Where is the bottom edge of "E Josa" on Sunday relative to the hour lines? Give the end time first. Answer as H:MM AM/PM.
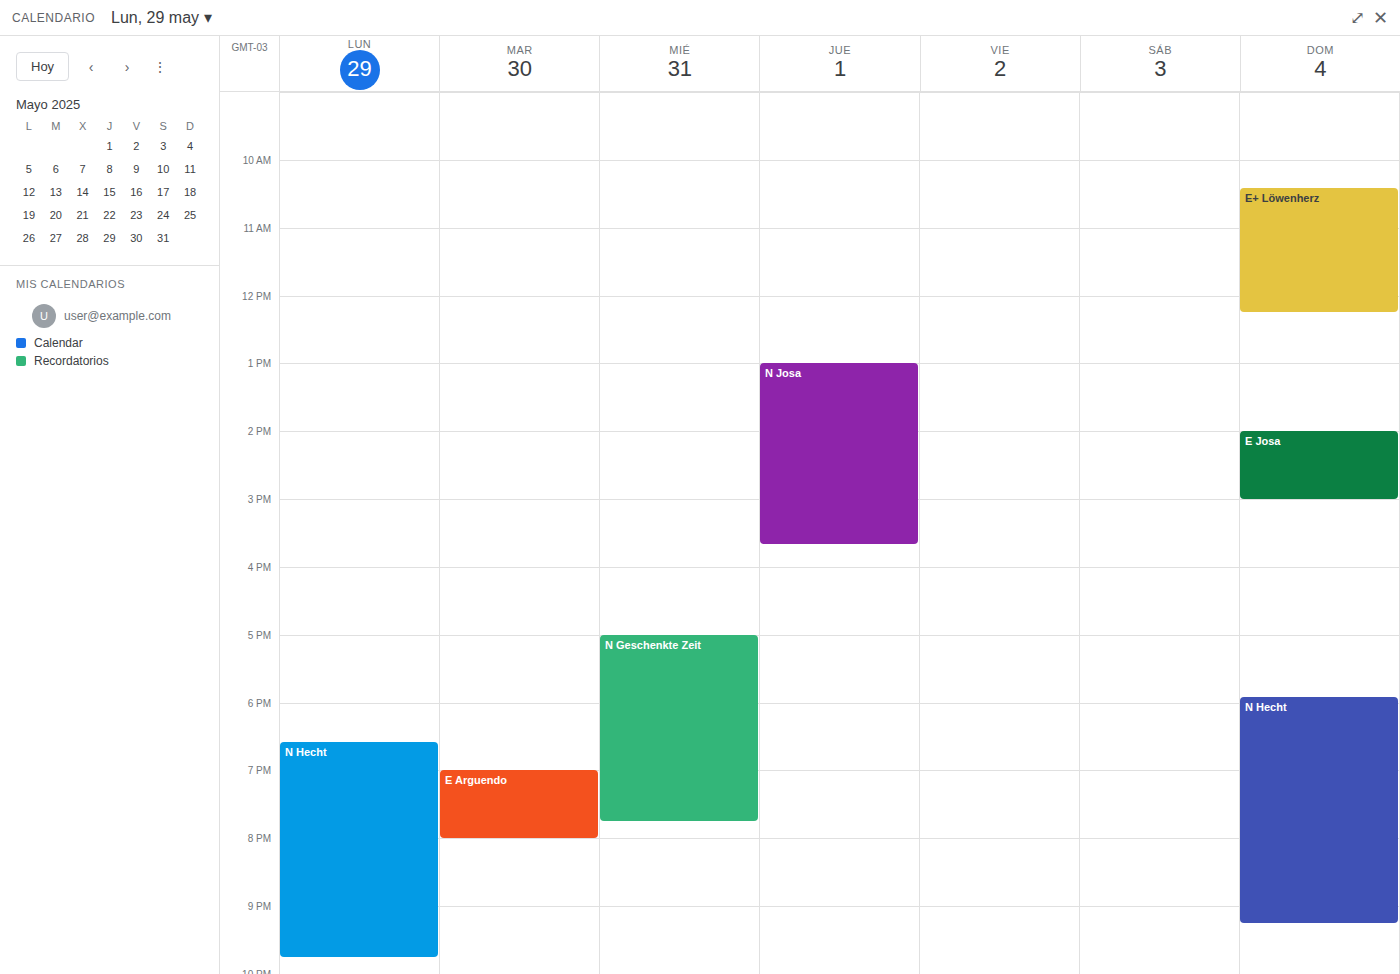
3:00 PM -- exactly on the 3 PM line.